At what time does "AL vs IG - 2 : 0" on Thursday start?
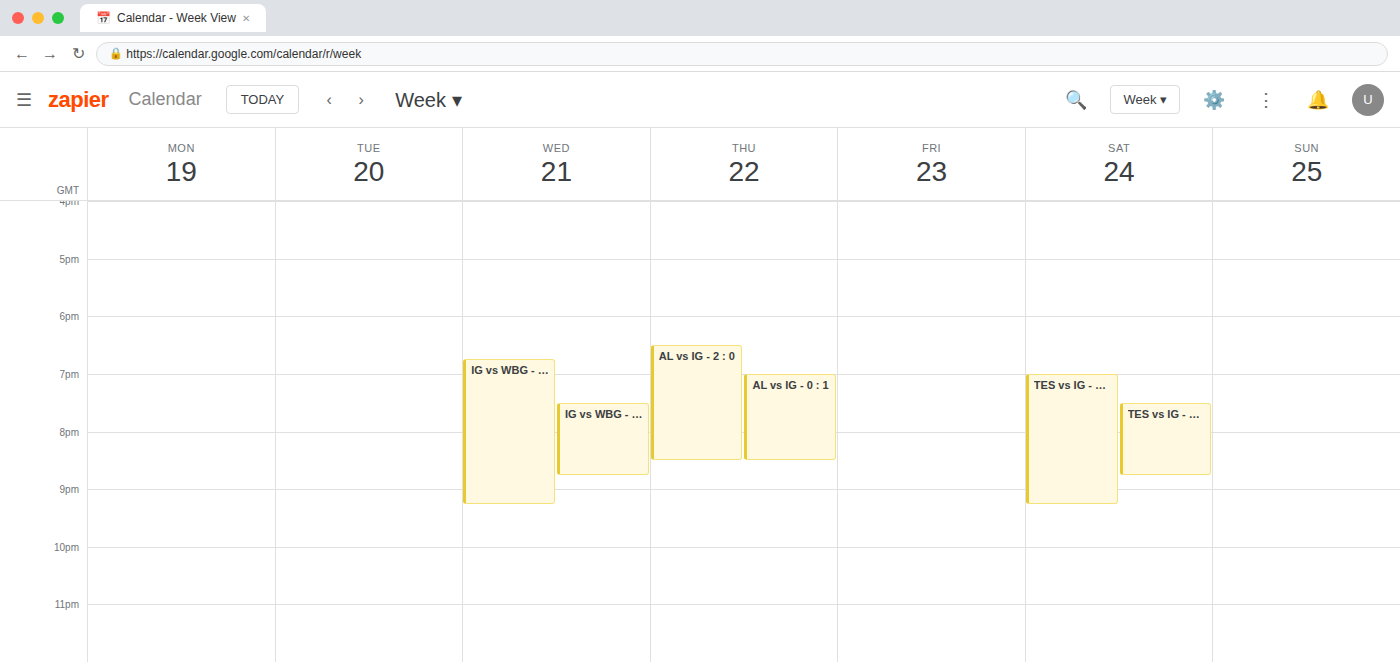
6:30 PM